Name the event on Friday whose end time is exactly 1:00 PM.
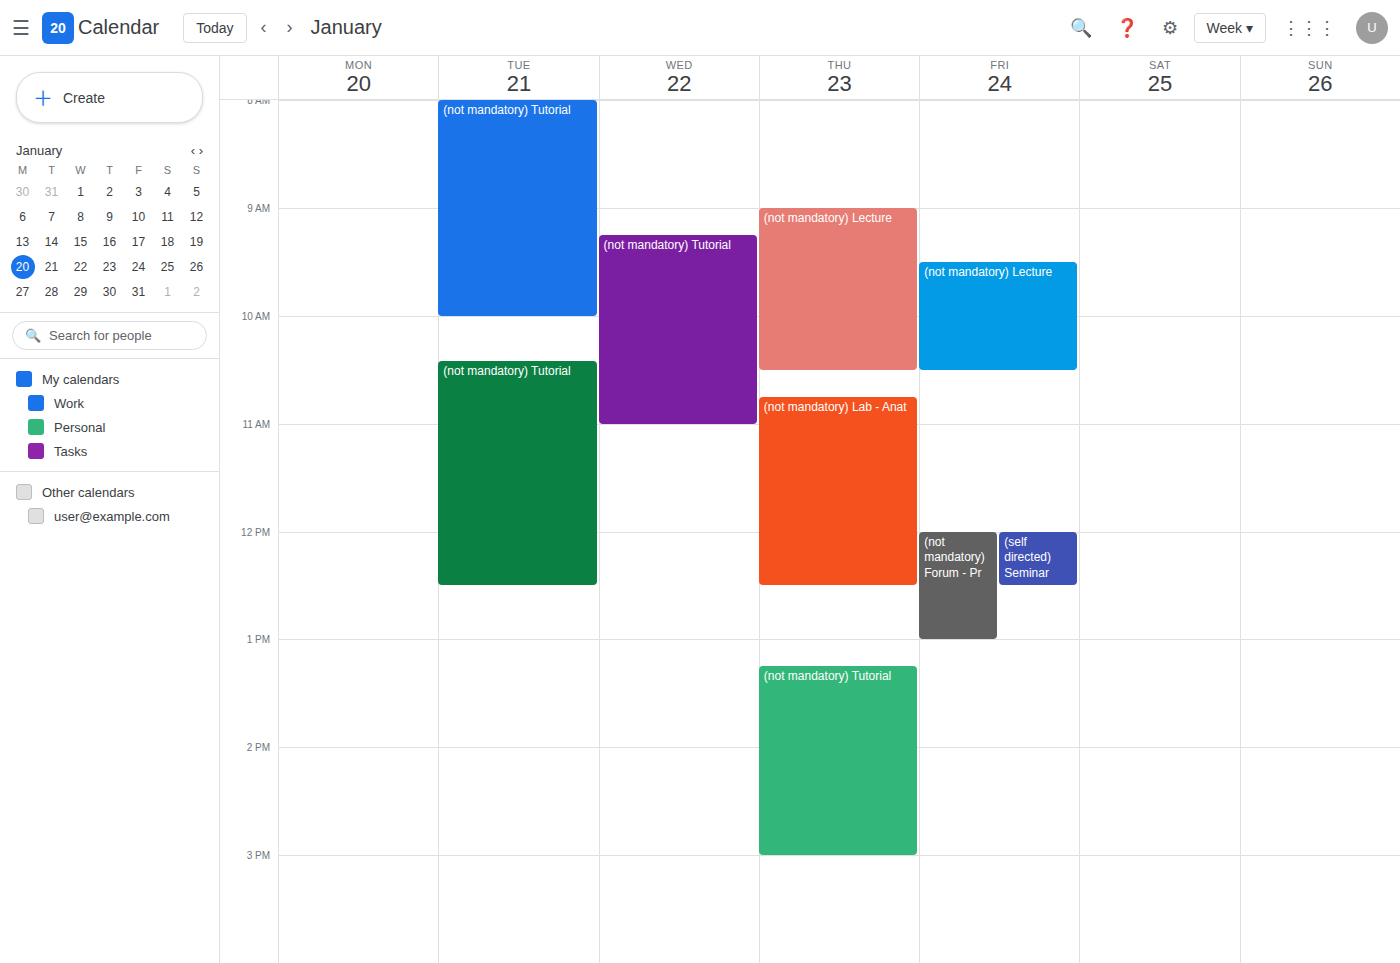
"(not mandatory) Forum - Pr"